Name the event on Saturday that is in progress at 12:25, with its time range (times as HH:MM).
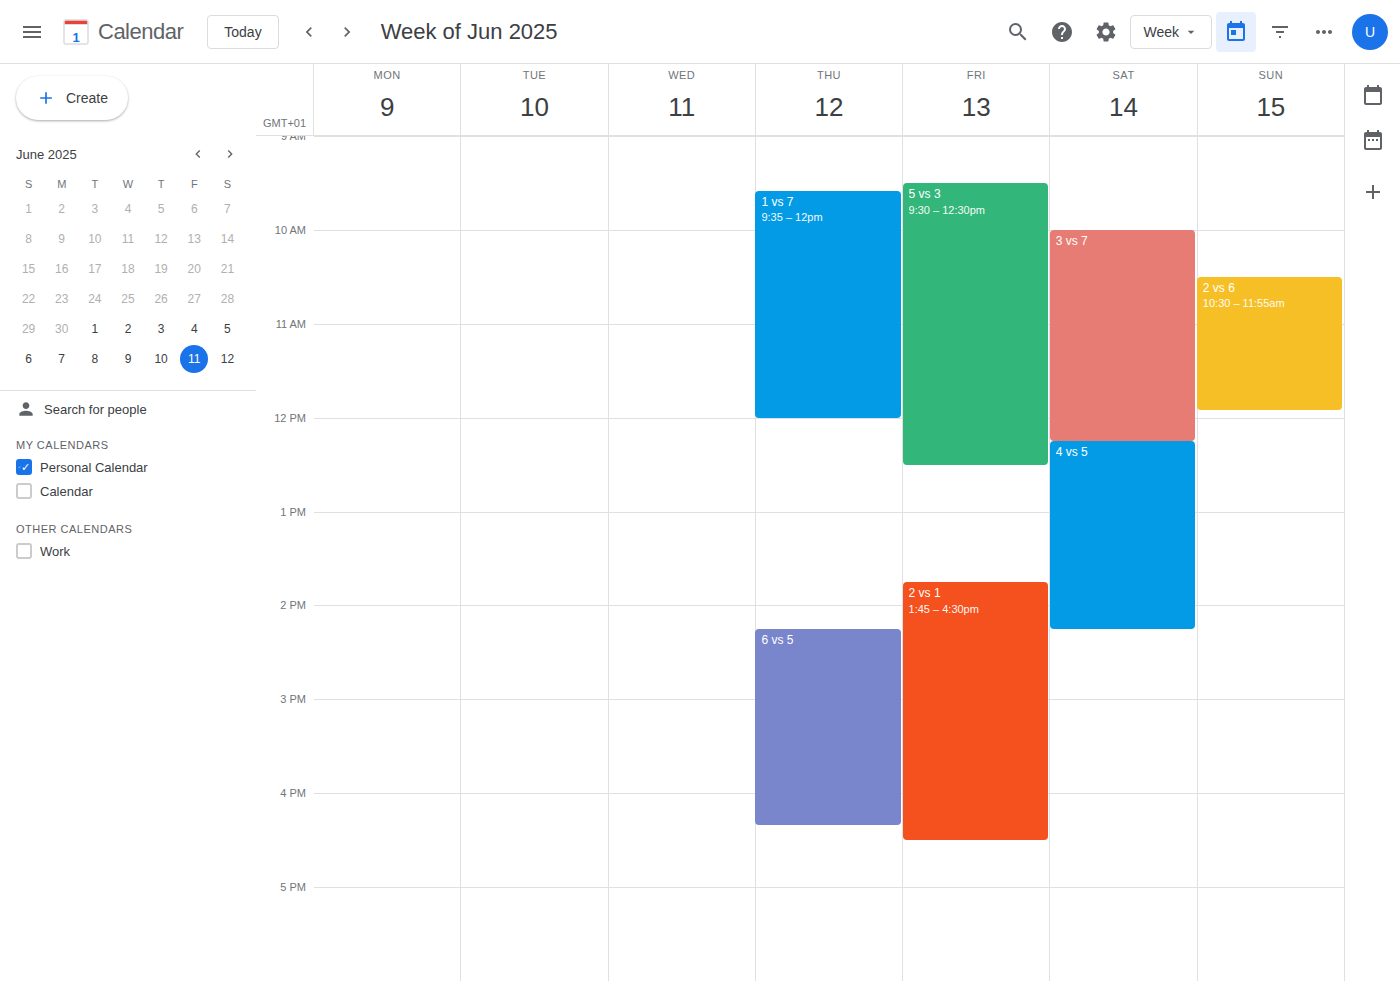
"4 vs 5", 12:15 to 14:15